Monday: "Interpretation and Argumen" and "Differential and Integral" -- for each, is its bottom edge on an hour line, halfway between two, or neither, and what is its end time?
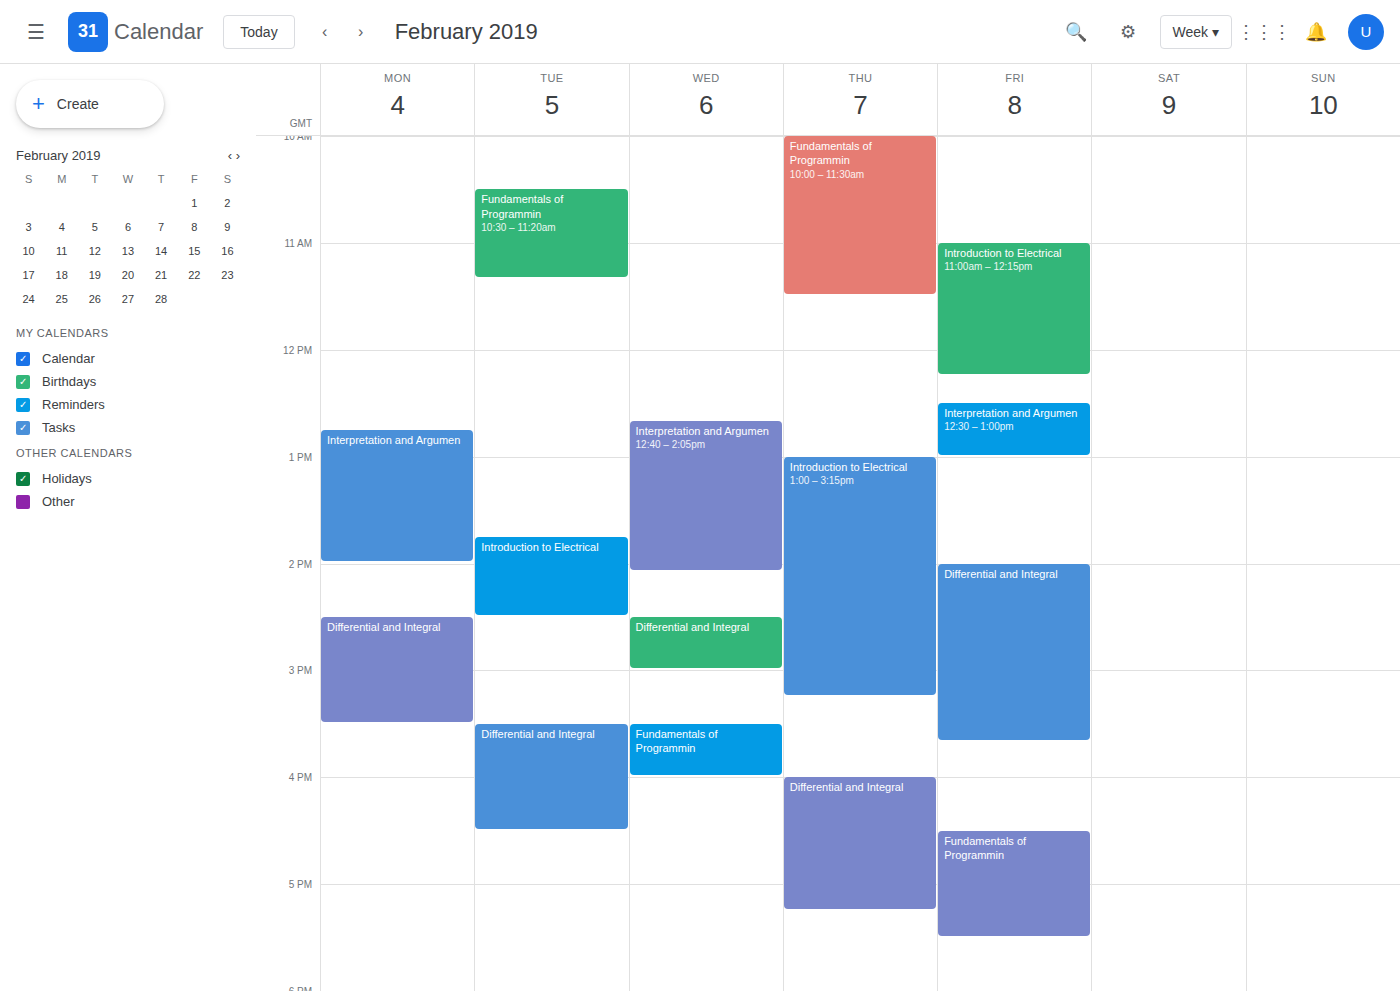
"Interpretation and Argumen": 14:00, exactly on the 14:00 line. "Differential and Integral": 15:30, halfway between the 15:00 and 16:00 lines.